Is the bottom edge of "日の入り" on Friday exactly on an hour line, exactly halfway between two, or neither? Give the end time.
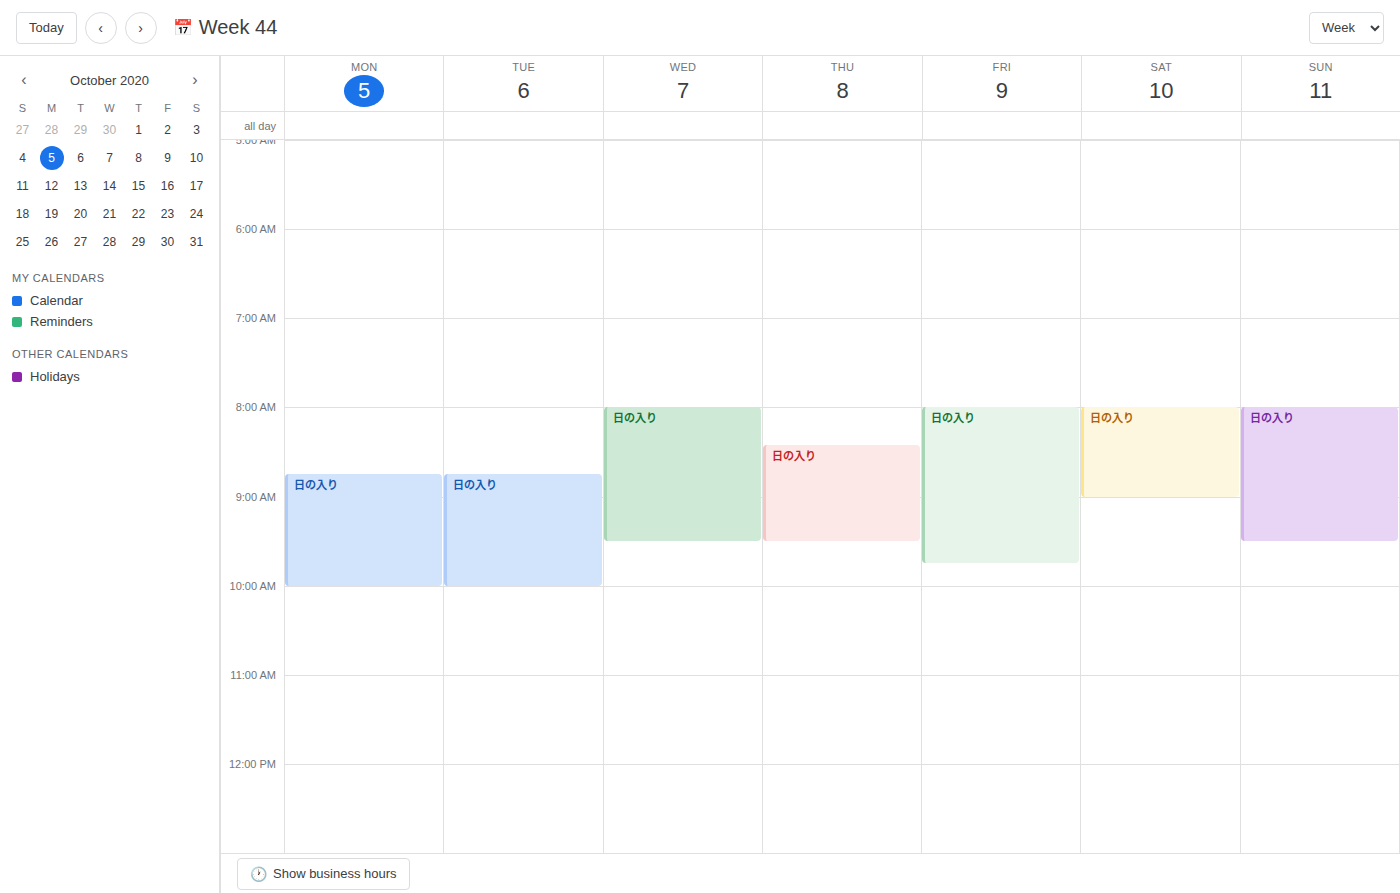
9:45 AM -- neither: three quarters of the way from the 9 AM line to the 10 AM line.